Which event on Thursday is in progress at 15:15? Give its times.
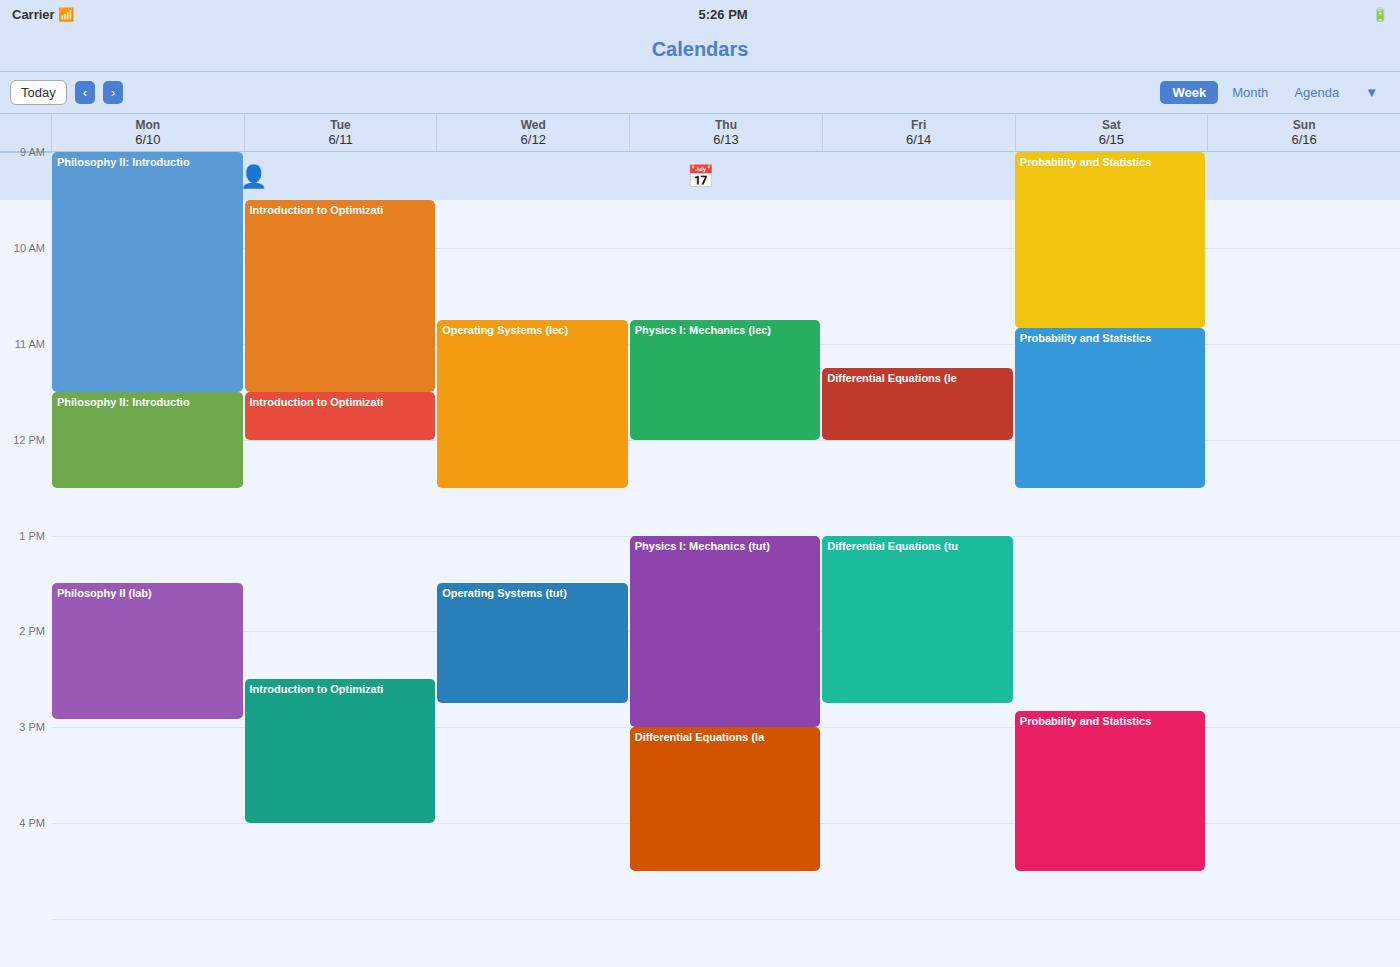
"Differential Equations (la", 15:00 to 16:30